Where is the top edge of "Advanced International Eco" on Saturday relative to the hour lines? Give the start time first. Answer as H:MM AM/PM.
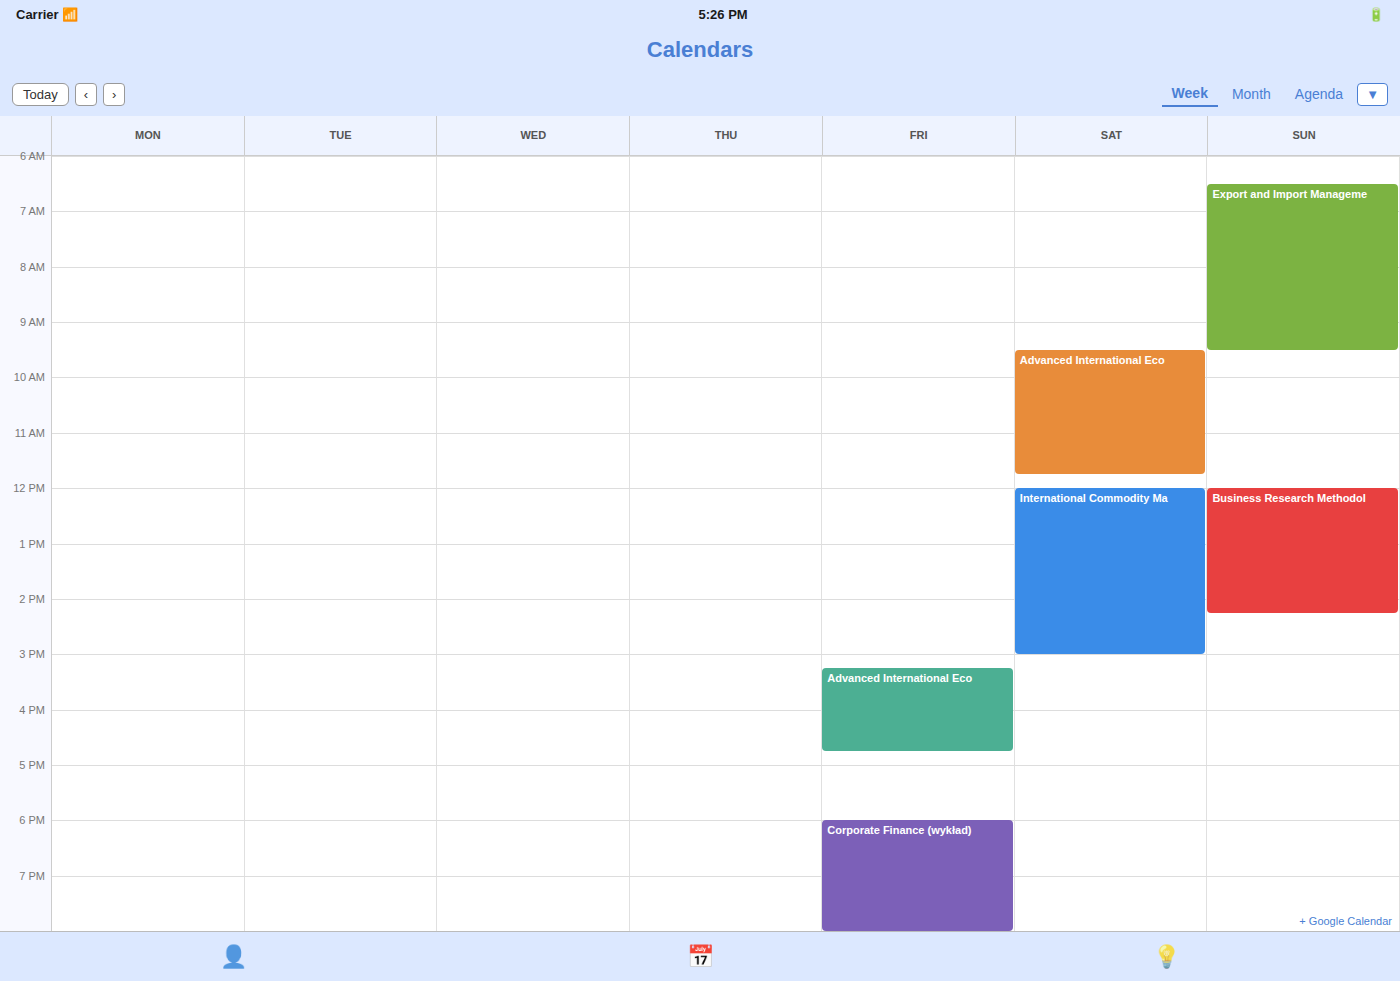
9:30 AM -- halfway between the 9 AM and 10 AM lines.